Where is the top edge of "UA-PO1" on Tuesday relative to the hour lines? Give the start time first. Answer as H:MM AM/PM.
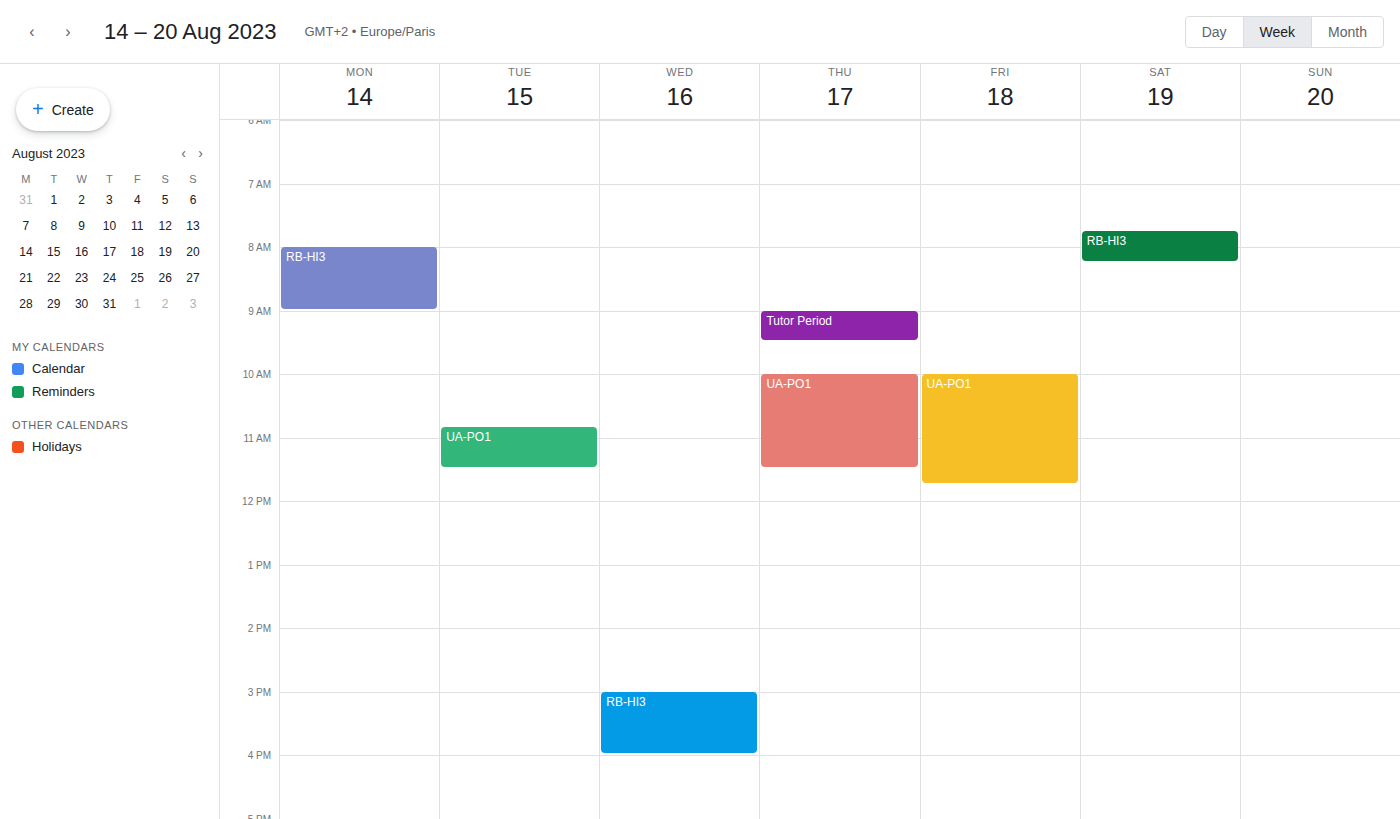
10:50 AM -- neither: 50 minutes below the 10 AM line and 10 minutes above the 11 AM line.